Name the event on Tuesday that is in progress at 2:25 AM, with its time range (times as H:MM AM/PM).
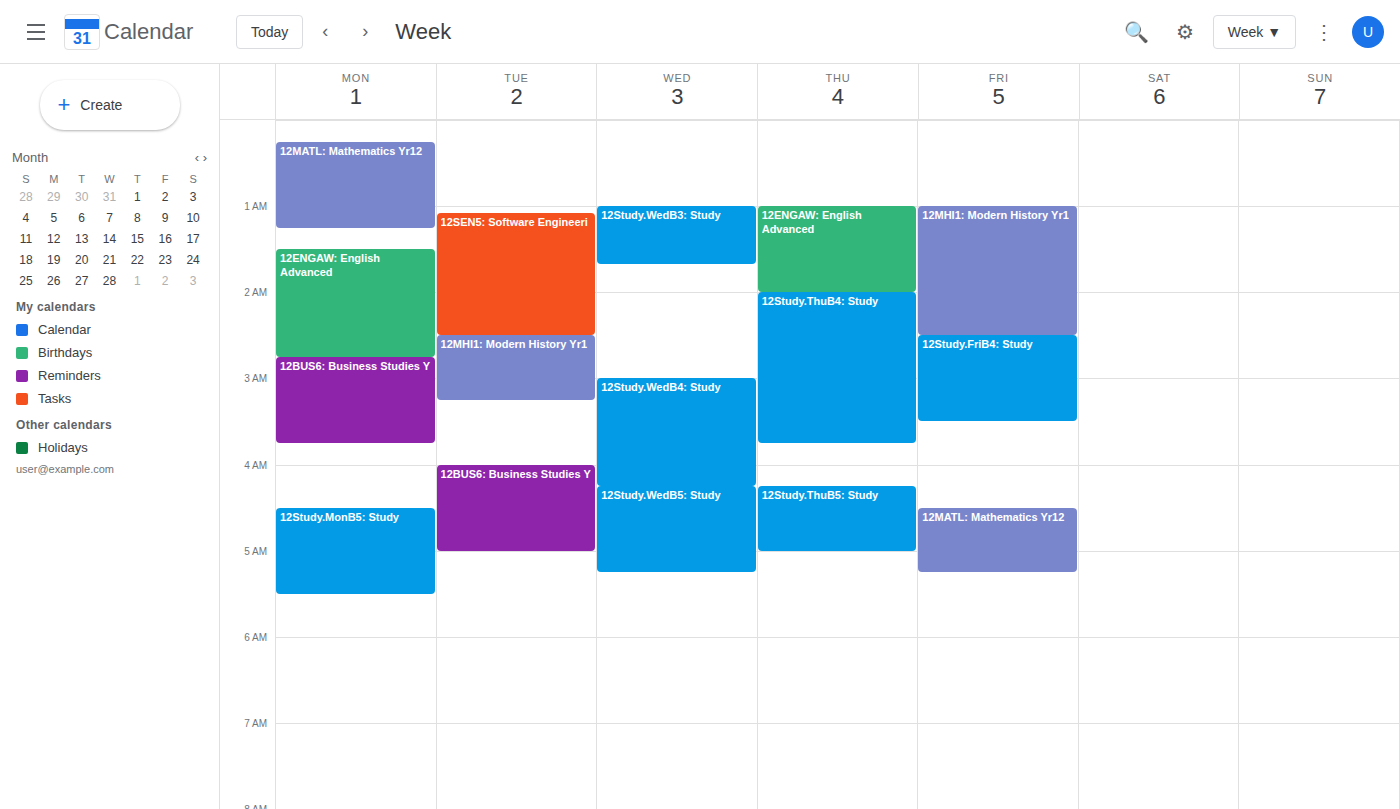
"12SEN5: Software Engineeri", 1:05 AM to 2:30 AM